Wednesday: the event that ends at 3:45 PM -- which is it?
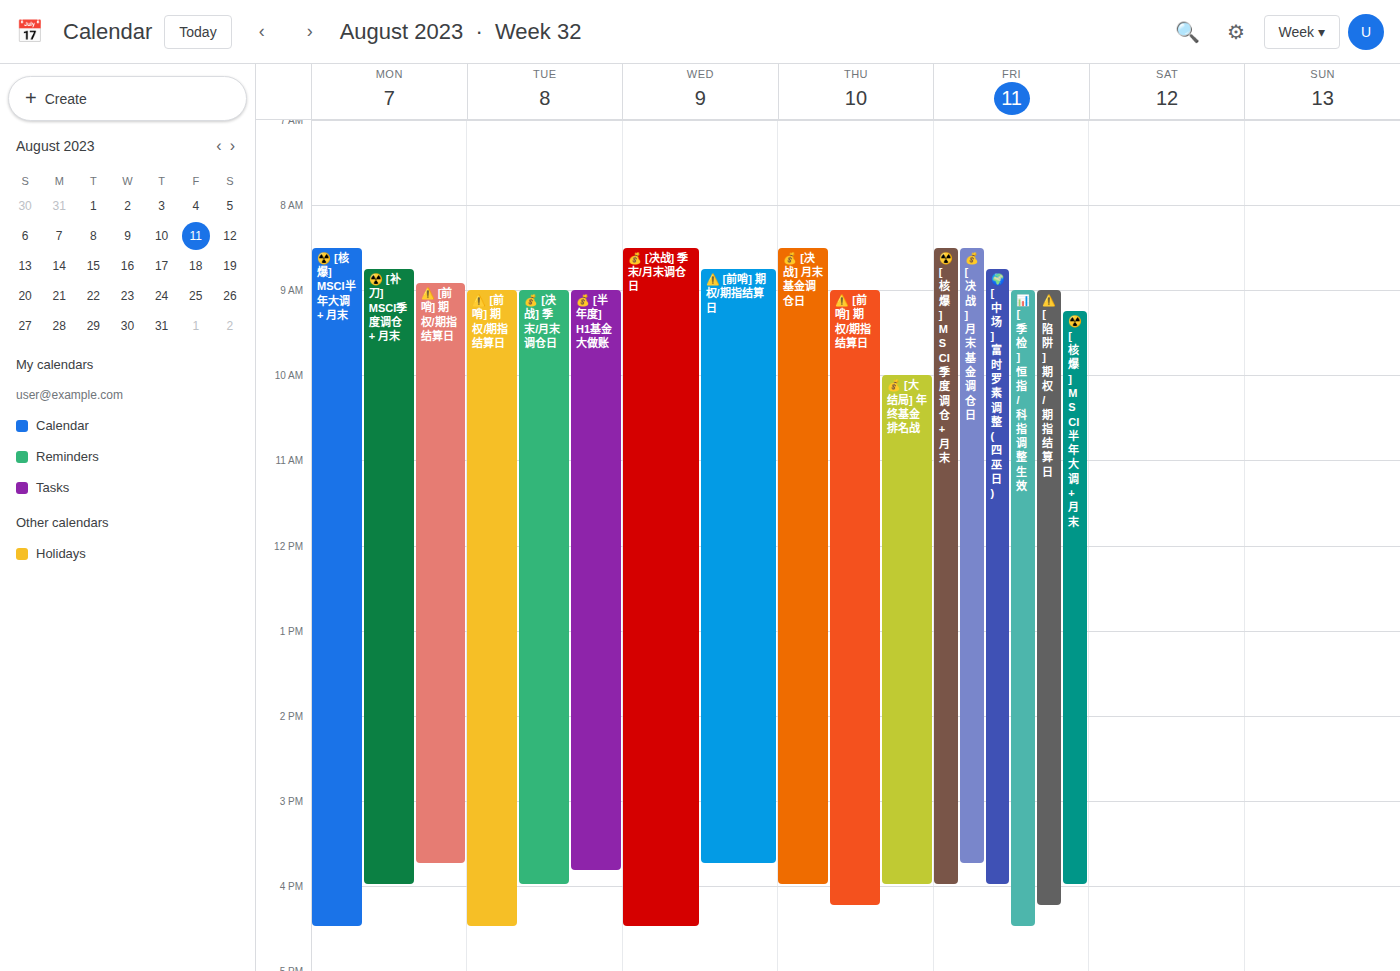
"⚠️ [前哨] 期权/期指结算日"